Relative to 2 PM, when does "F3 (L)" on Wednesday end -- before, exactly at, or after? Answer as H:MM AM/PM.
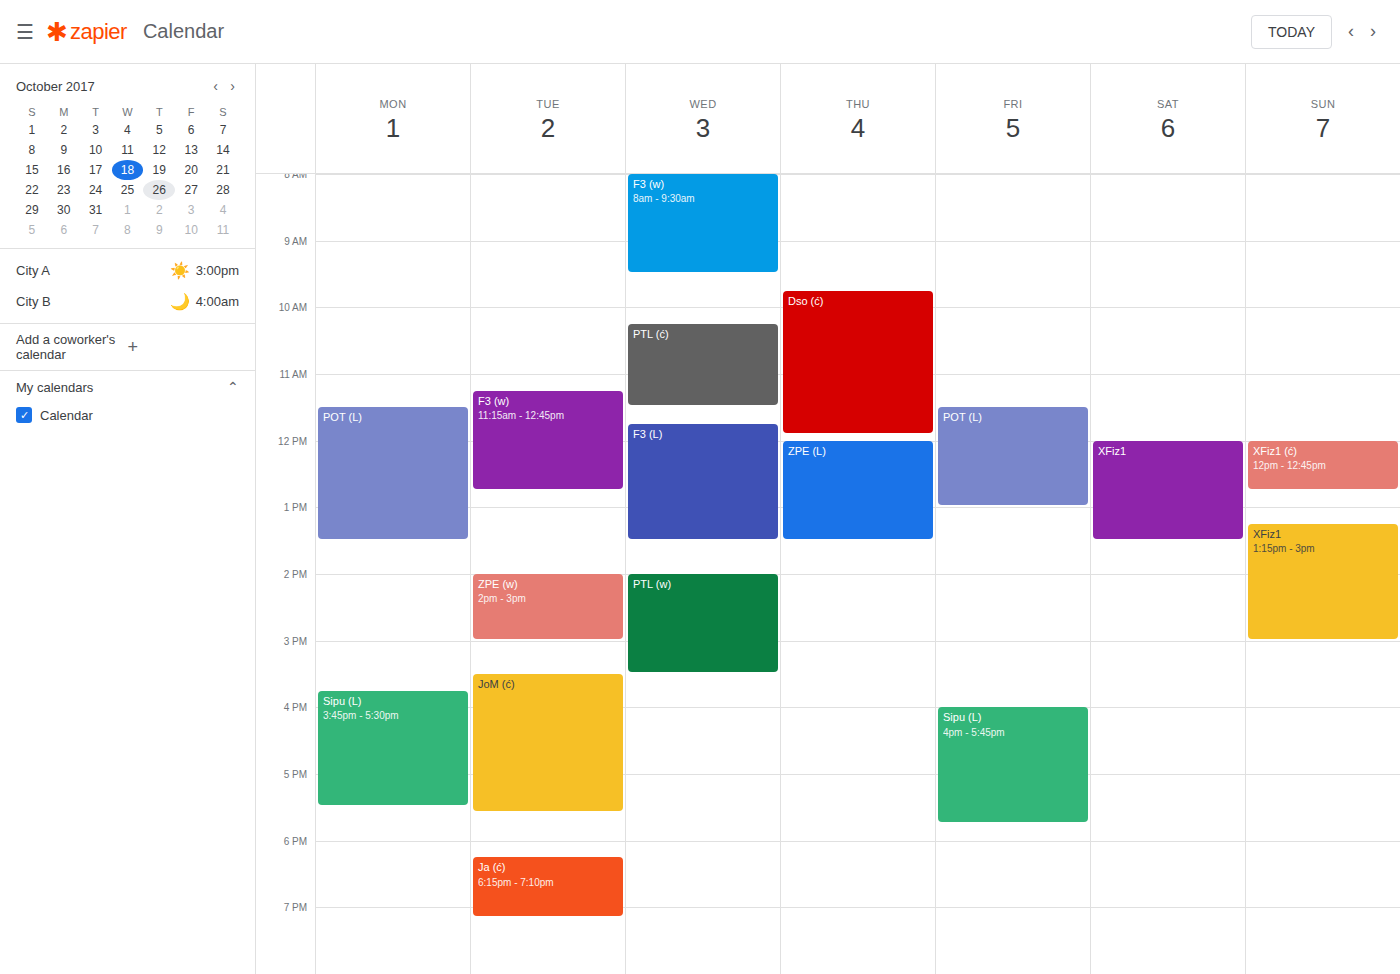
1:30 PM -- before 2 PM, 30 minutes above the 2 PM line.